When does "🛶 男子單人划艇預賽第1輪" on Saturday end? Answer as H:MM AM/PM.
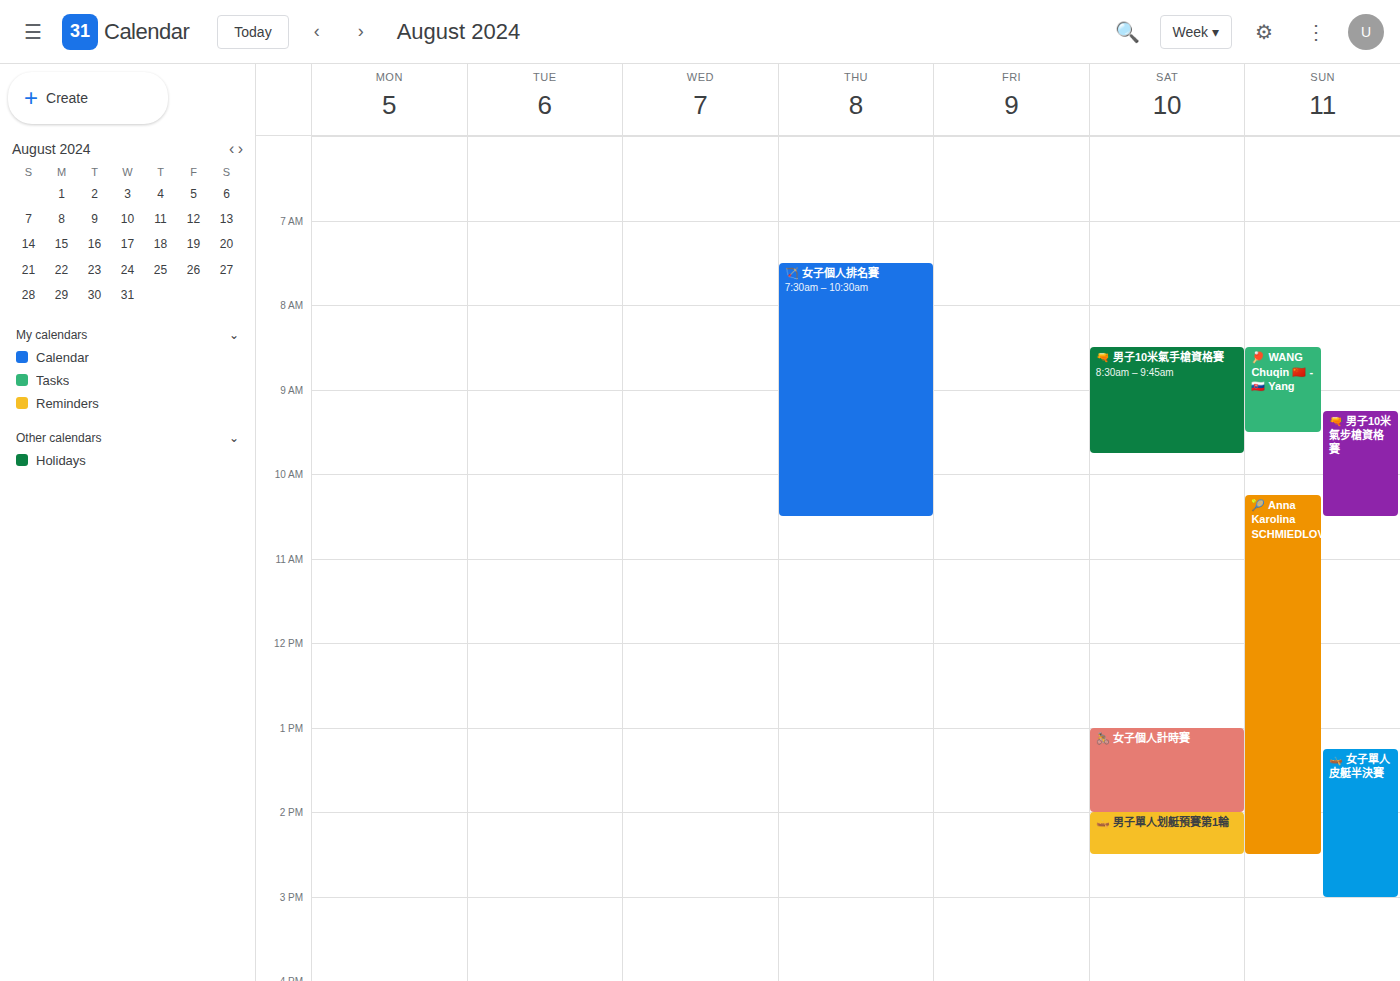
2:30 PM